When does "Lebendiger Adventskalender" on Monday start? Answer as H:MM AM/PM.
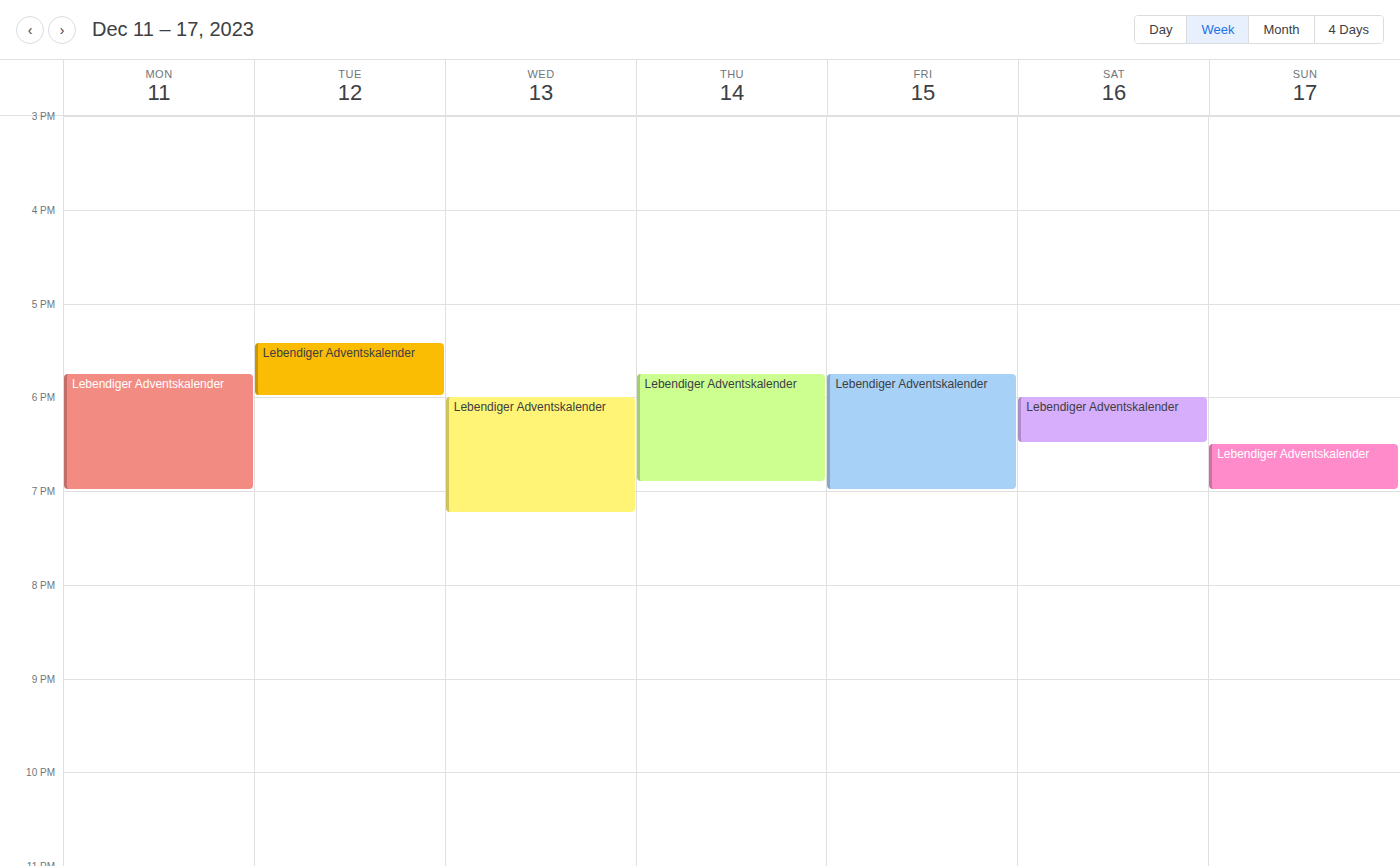
5:45 PM